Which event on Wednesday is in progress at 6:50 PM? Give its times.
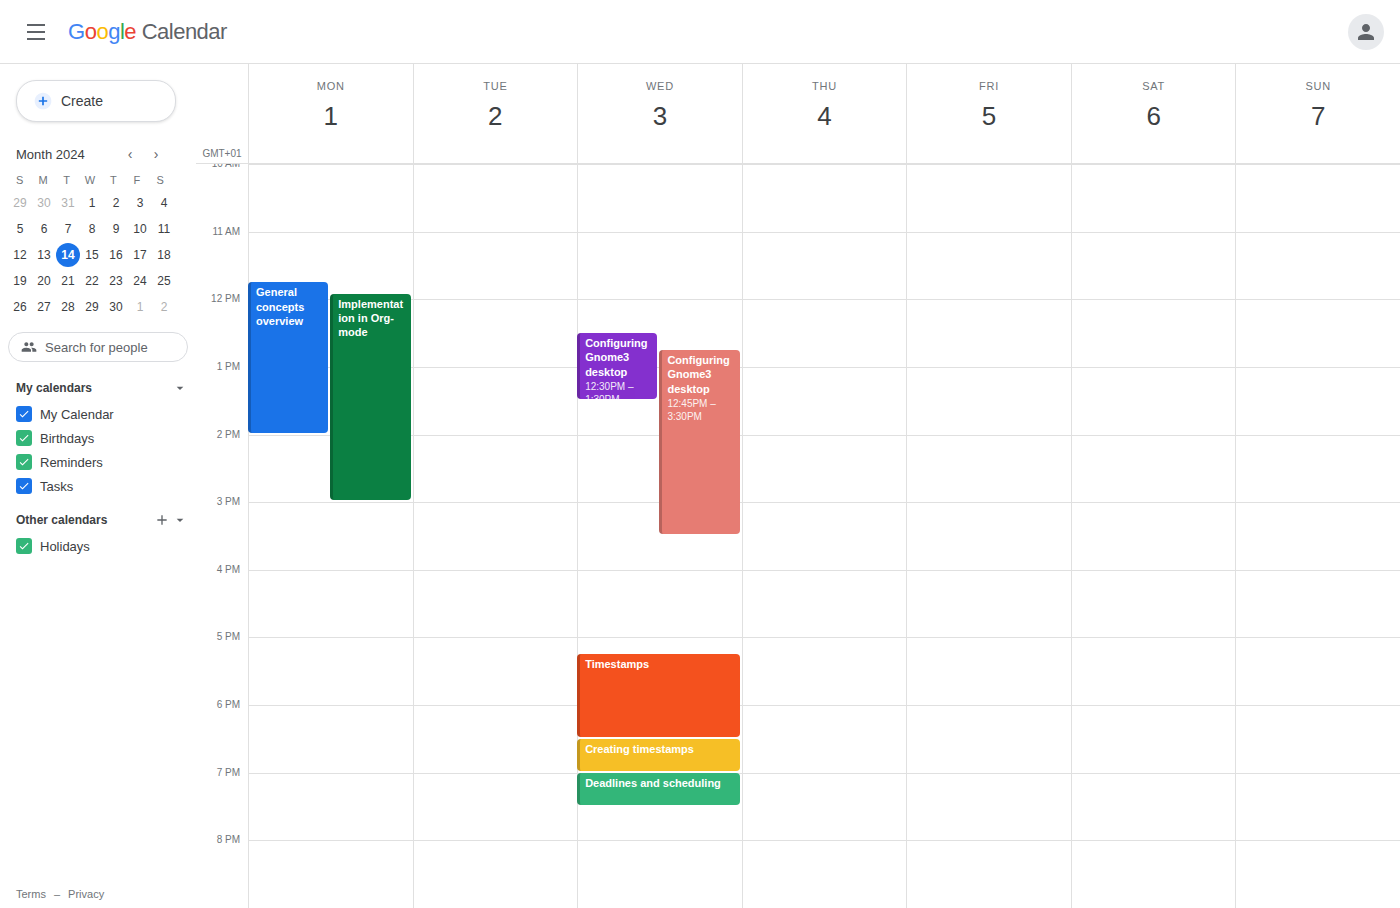
"Creating timestamps", 6:30 PM to 7:00 PM